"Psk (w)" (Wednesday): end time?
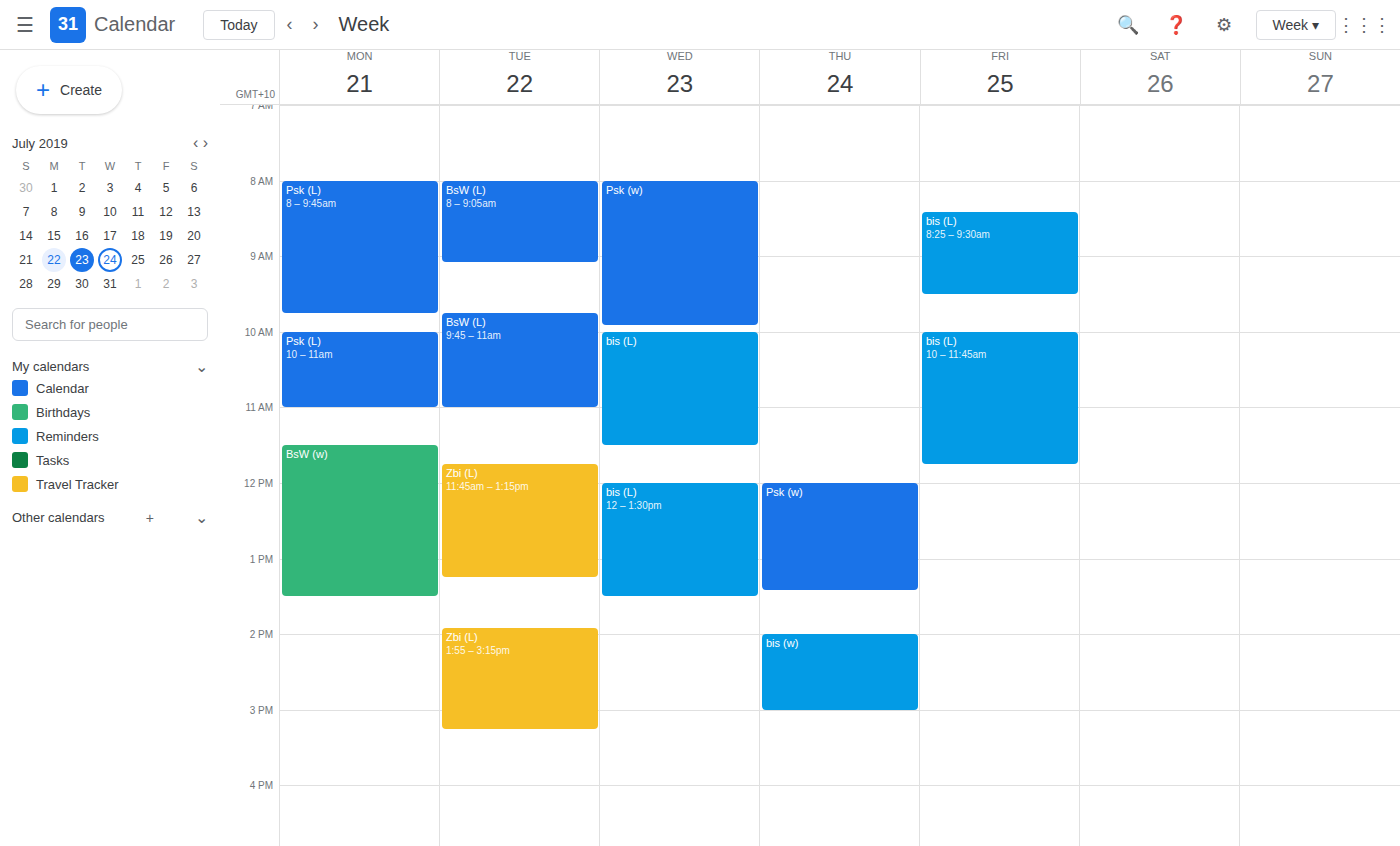
09:55